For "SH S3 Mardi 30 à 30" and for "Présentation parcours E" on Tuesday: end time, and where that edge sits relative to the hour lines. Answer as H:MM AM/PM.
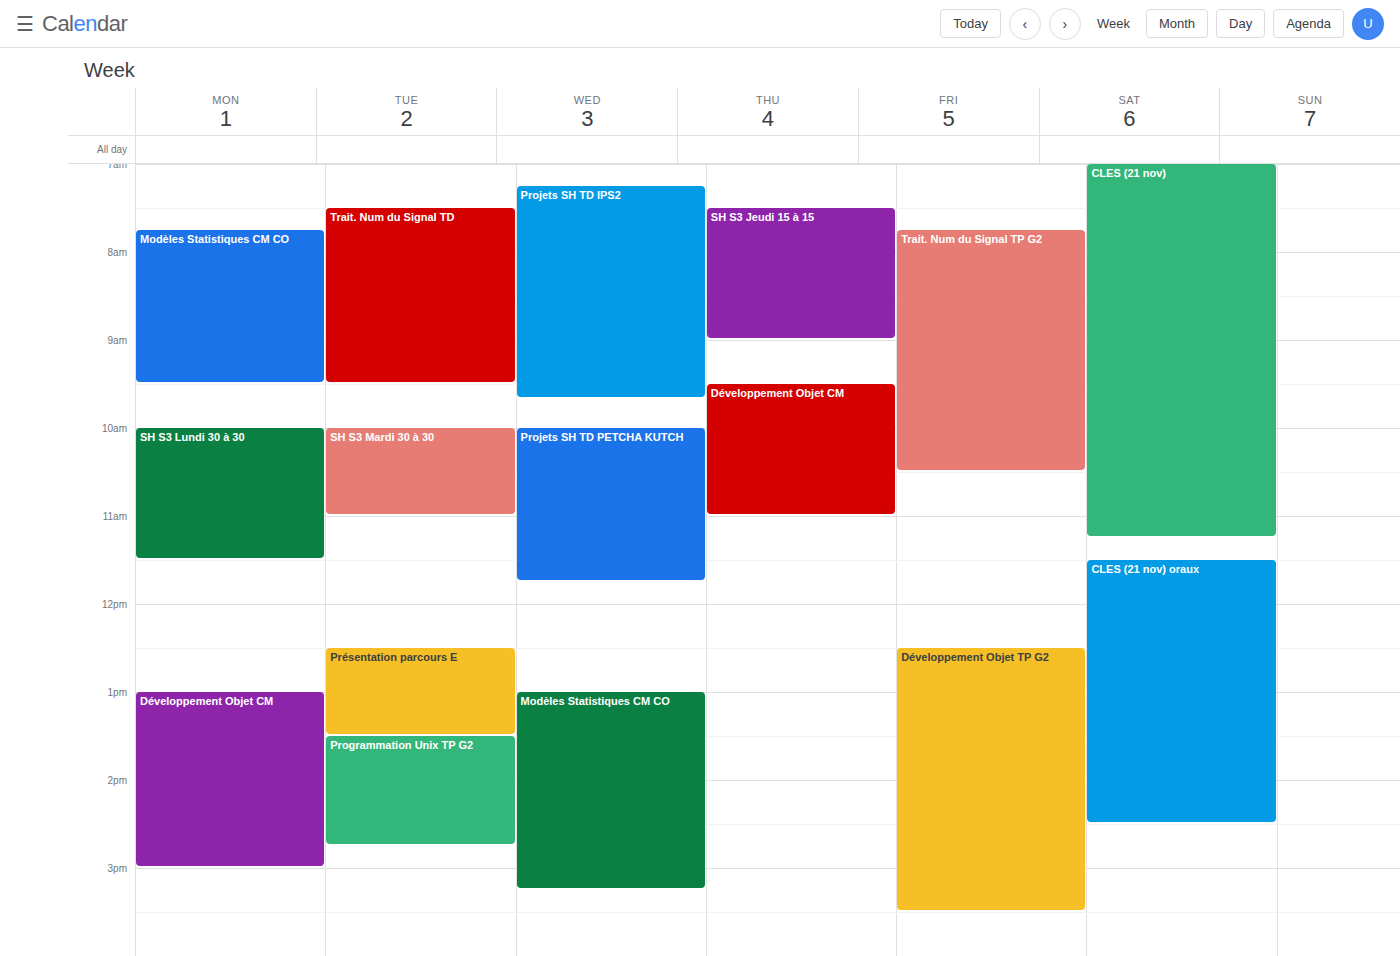
"SH S3 Mardi 30 à 30": 11:00 AM, exactly on the 11 AM line. "Présentation parcours E": 1:30 PM, halfway between the 1 PM and 2 PM lines.